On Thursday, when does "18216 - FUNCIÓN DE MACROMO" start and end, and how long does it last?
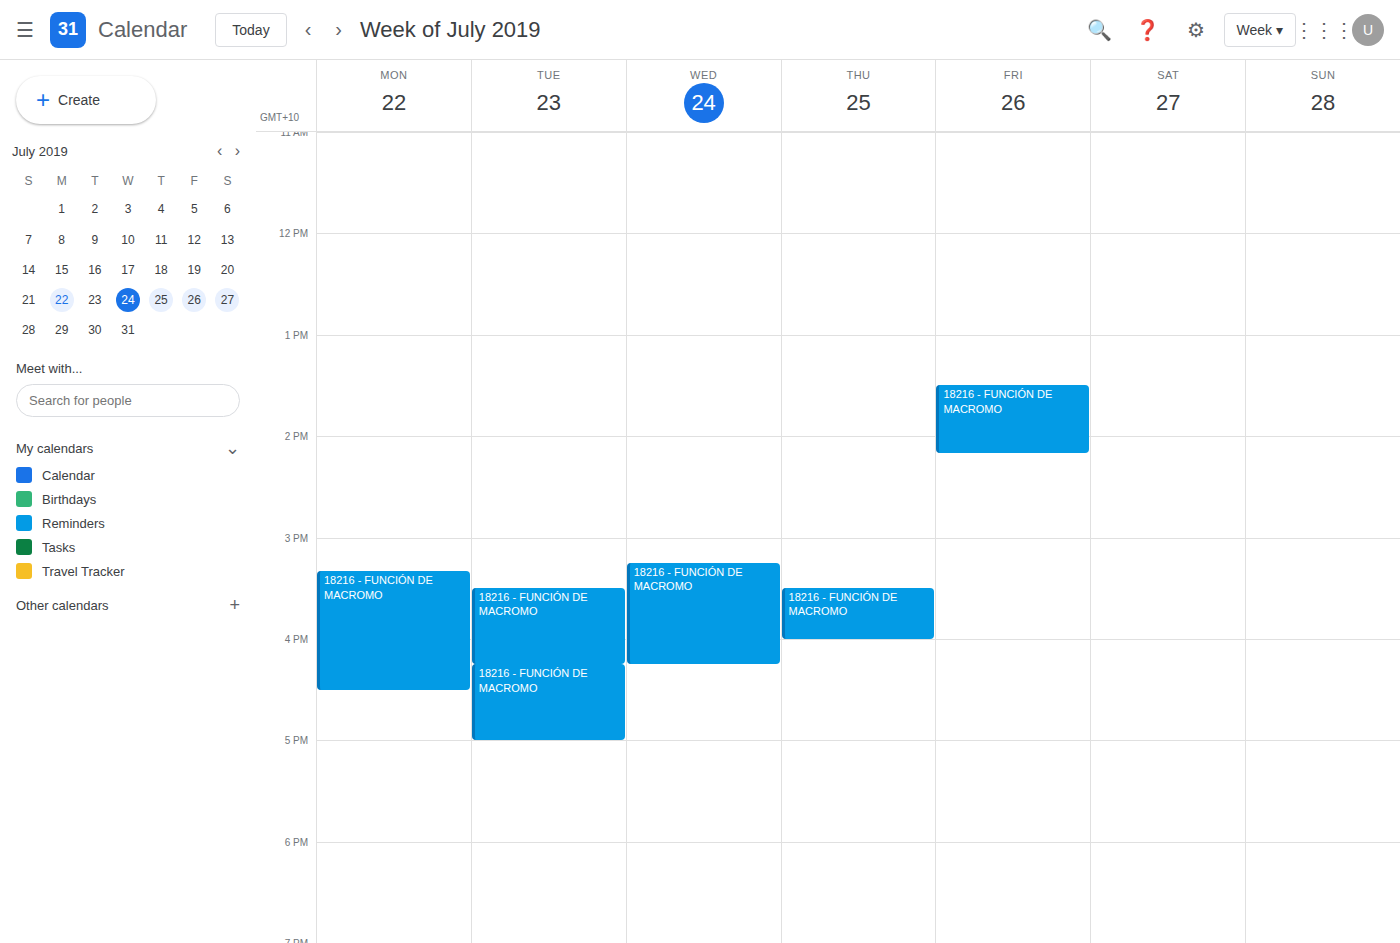
3:30 PM to 4:00 PM, 30 minutes